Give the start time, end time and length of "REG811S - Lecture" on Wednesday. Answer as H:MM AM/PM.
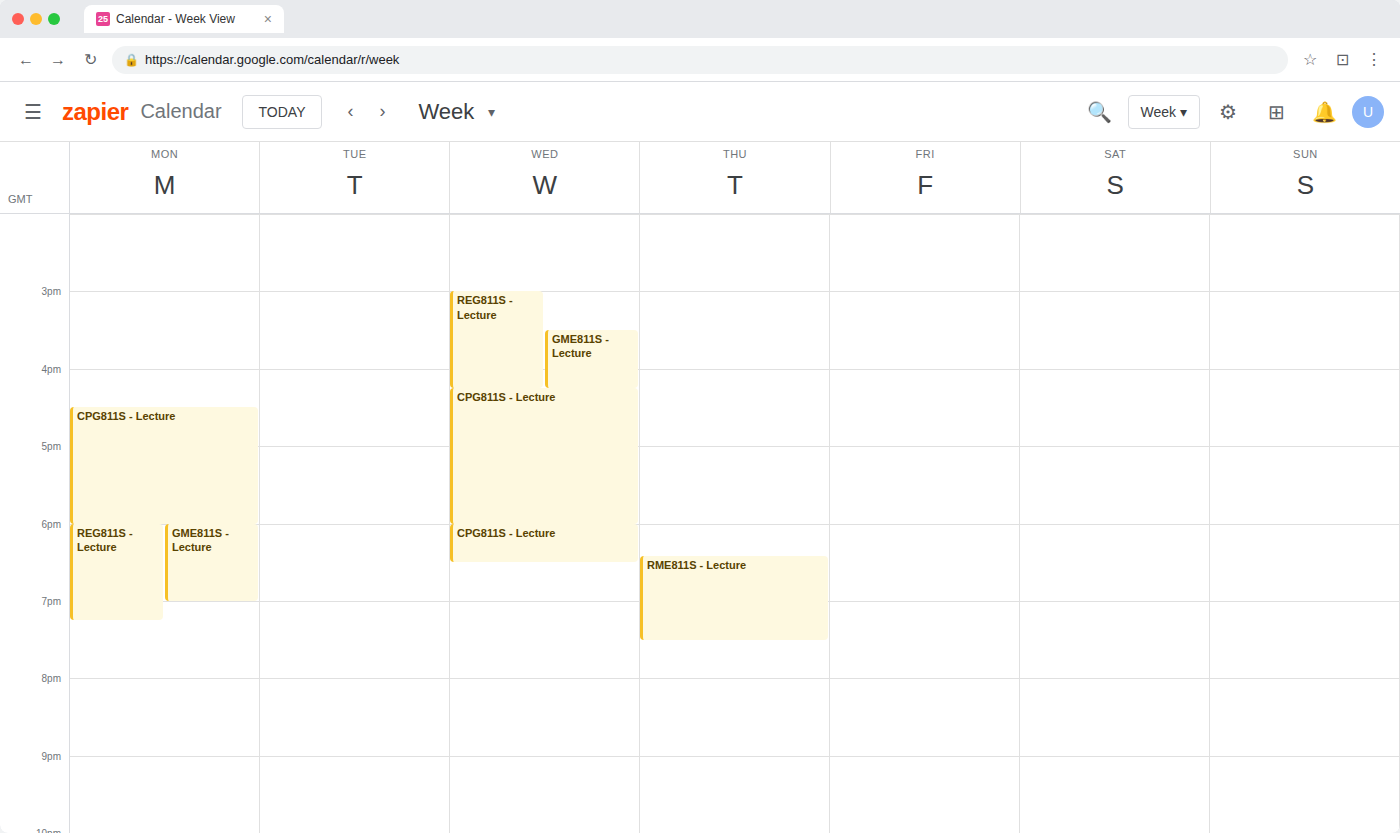
3:00 PM to 4:15 PM, 1 hour 15 minutes